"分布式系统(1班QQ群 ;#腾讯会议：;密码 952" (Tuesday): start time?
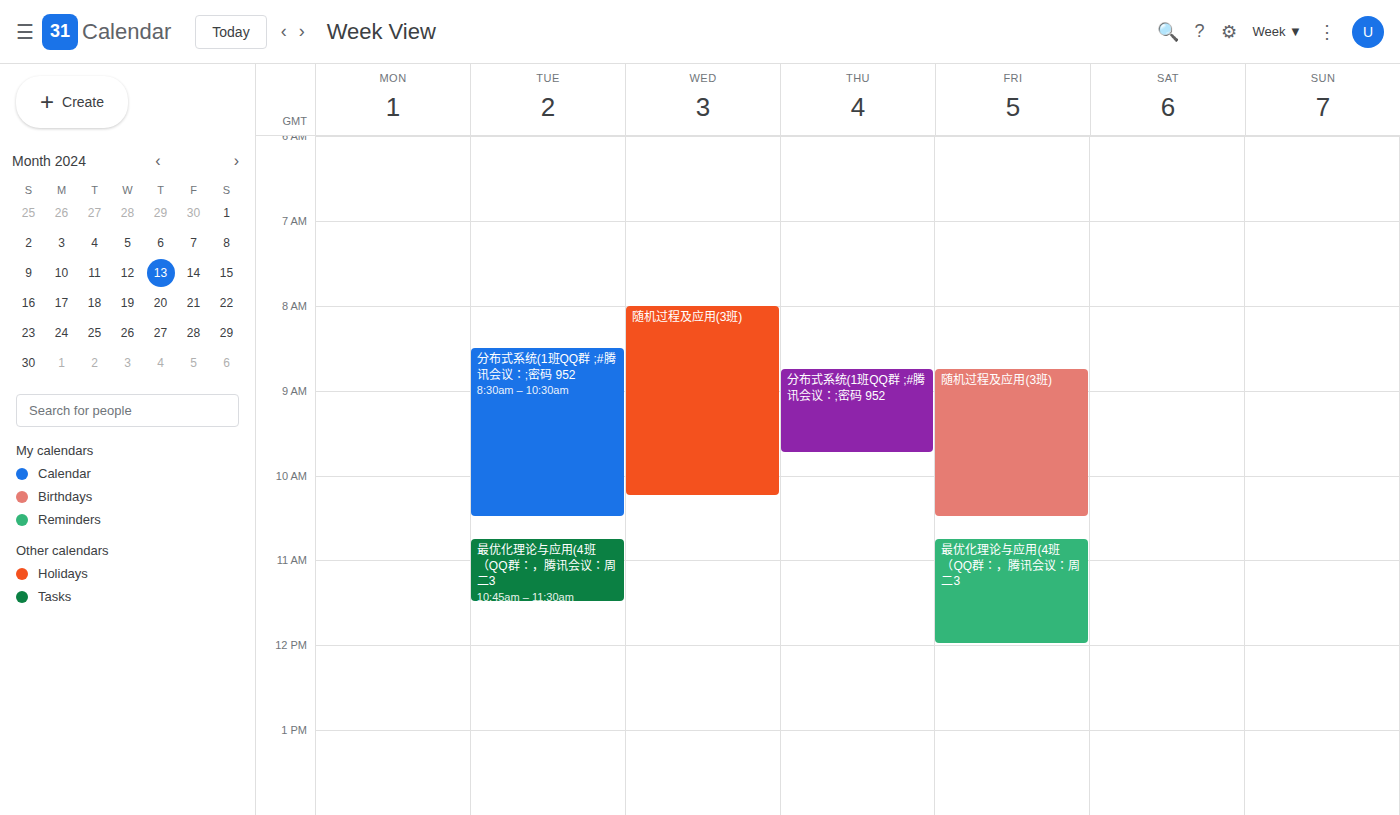
8:30 AM